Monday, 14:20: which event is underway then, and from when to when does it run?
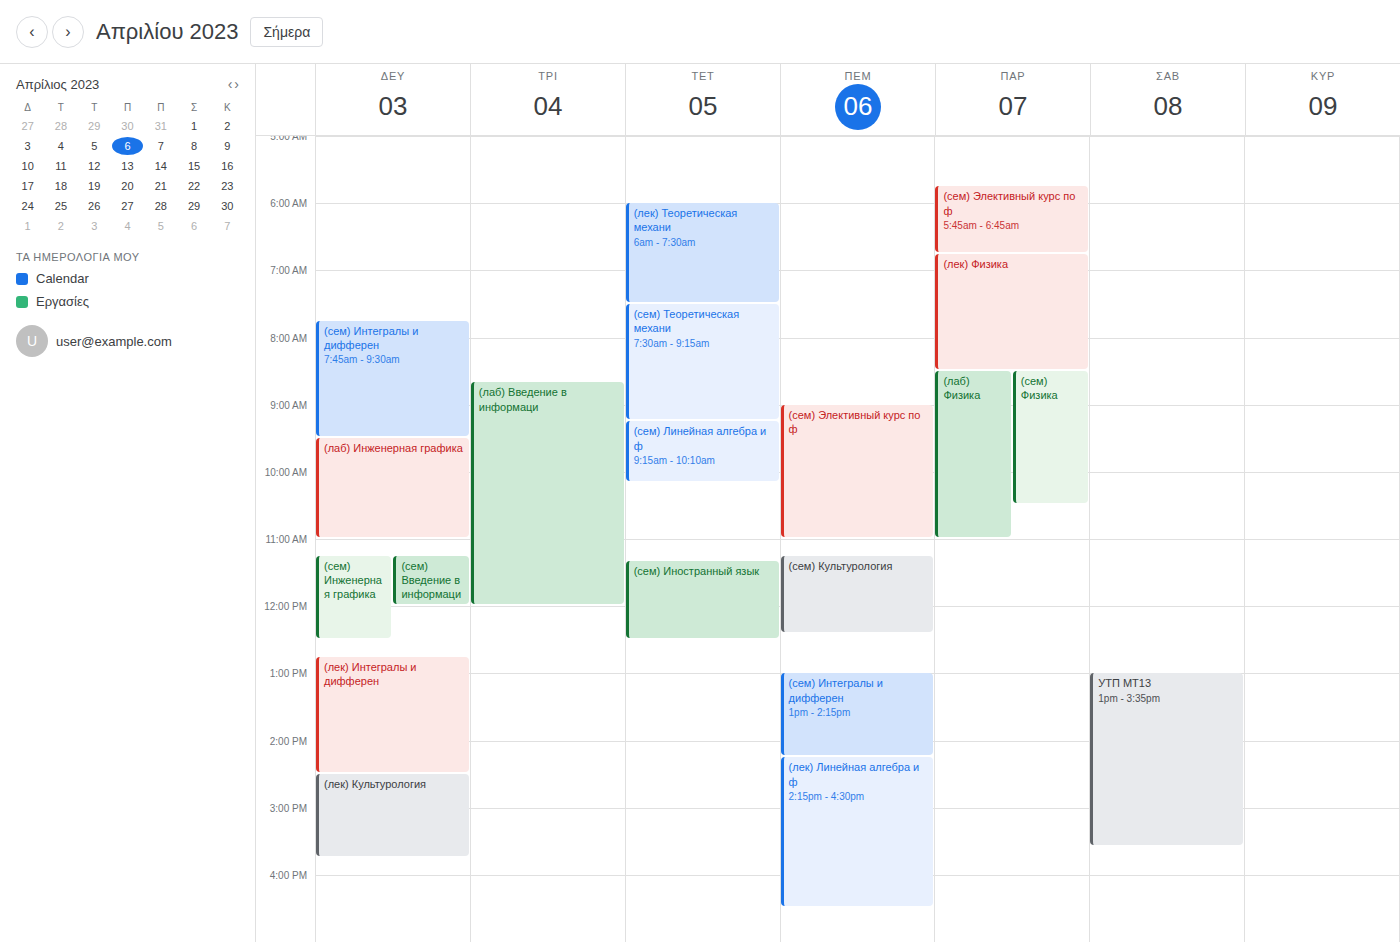
"(лек) Интегралы и дифферен", 12:45 to 14:30